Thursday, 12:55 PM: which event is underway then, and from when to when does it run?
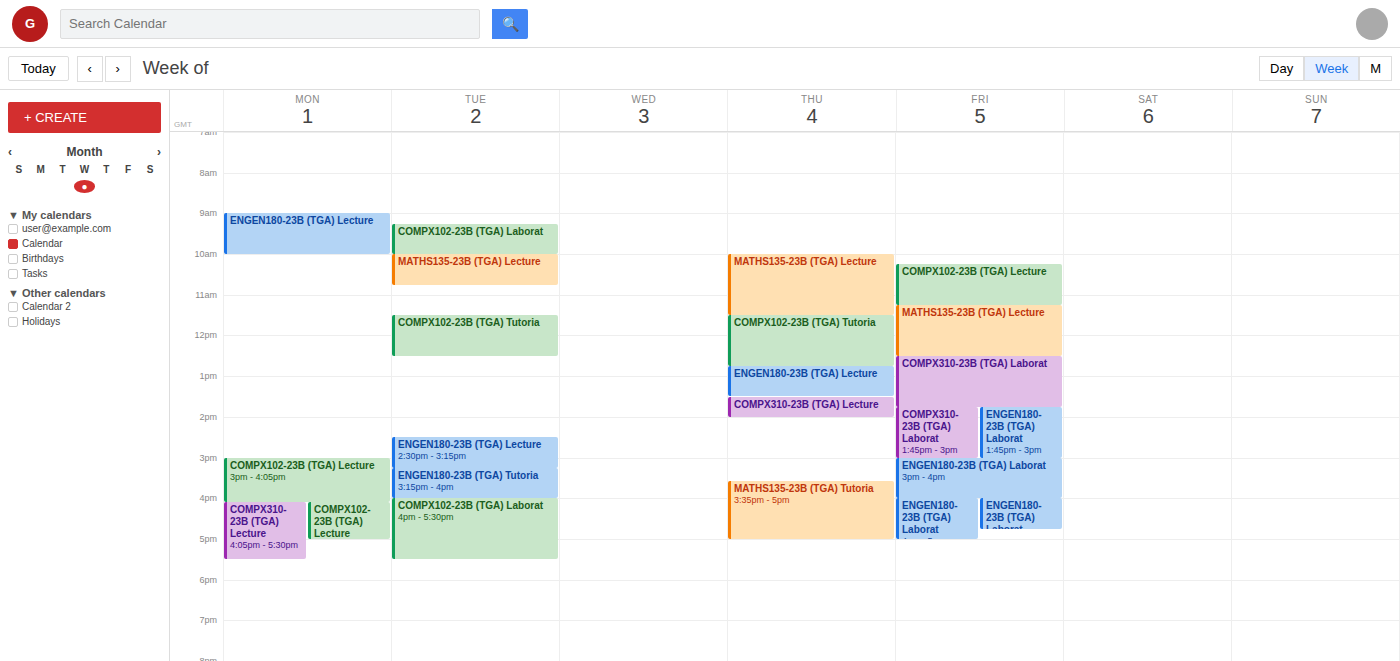
"ENGEN180-23B (TGA) Lecture", 12:45 PM to 1:30 PM